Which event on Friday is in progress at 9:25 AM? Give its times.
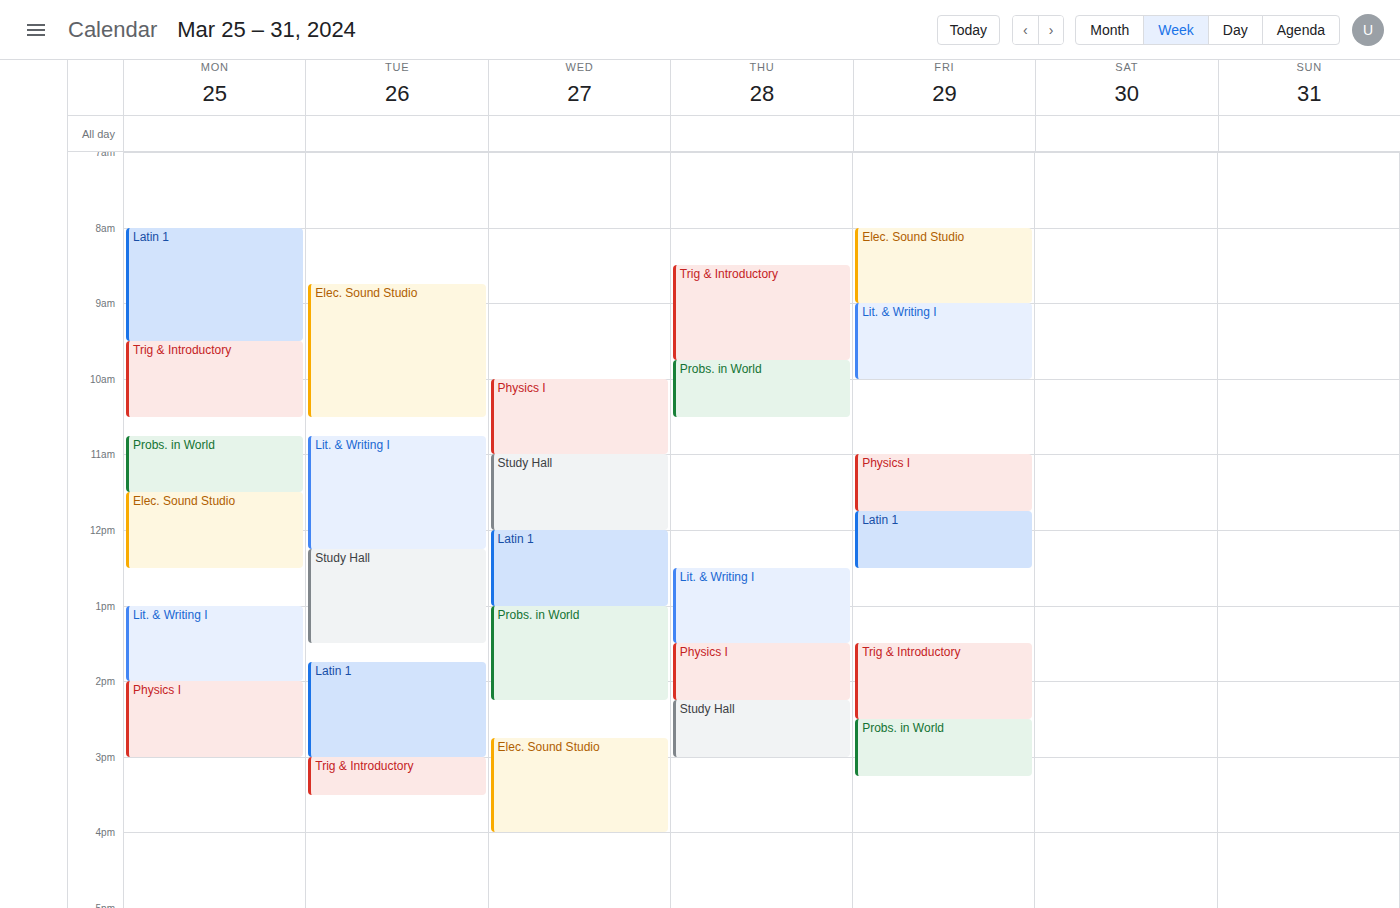
"Lit. & Writing I", 9:00 AM to 10:00 AM